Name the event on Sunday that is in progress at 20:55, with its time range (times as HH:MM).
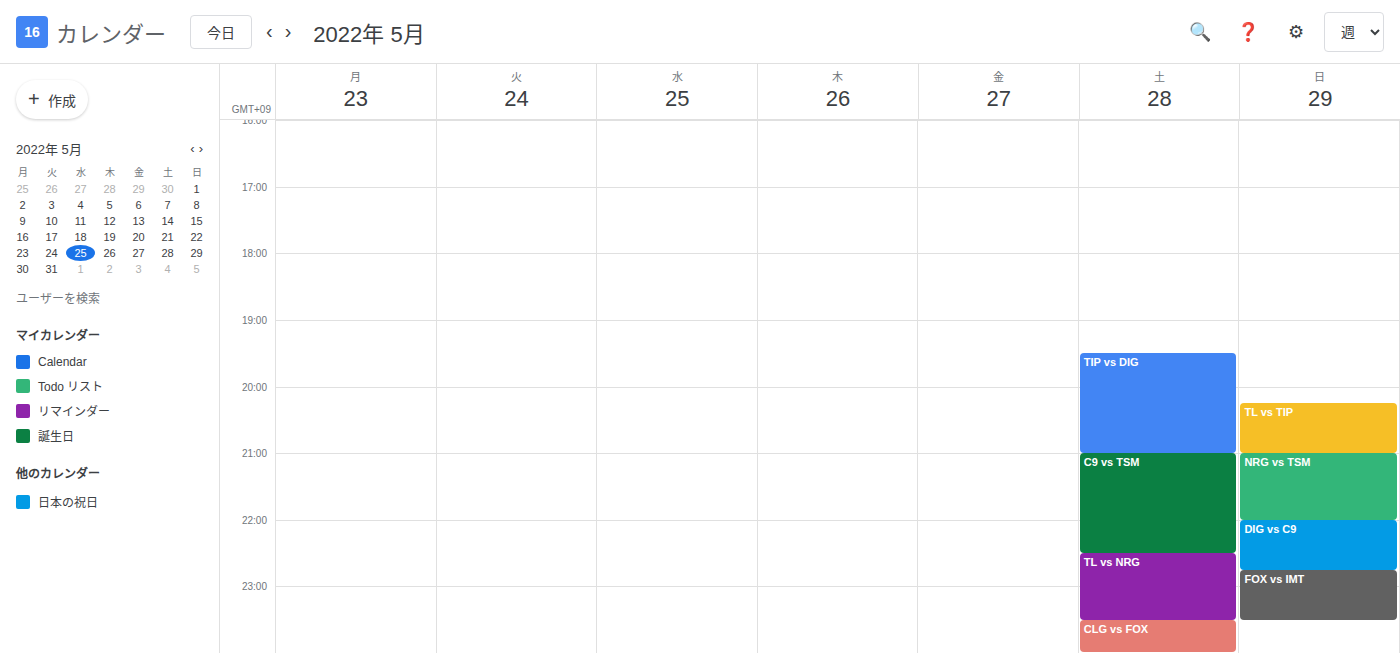
"TL vs TIP", 20:15 to 21:00